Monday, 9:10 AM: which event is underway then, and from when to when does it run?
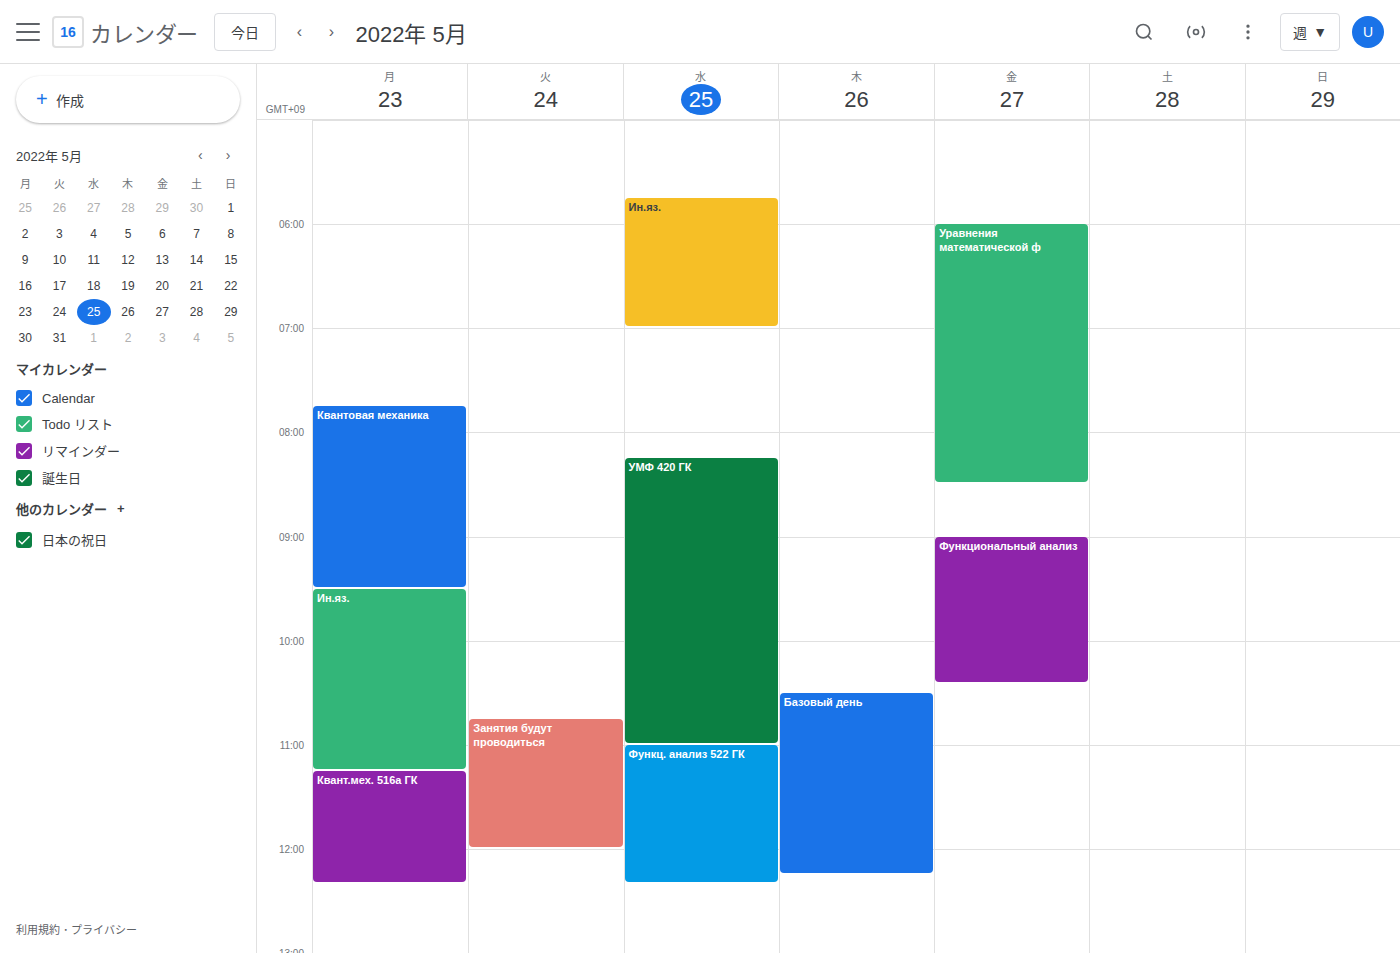
"Квантовая механика", 7:45 AM to 9:30 AM